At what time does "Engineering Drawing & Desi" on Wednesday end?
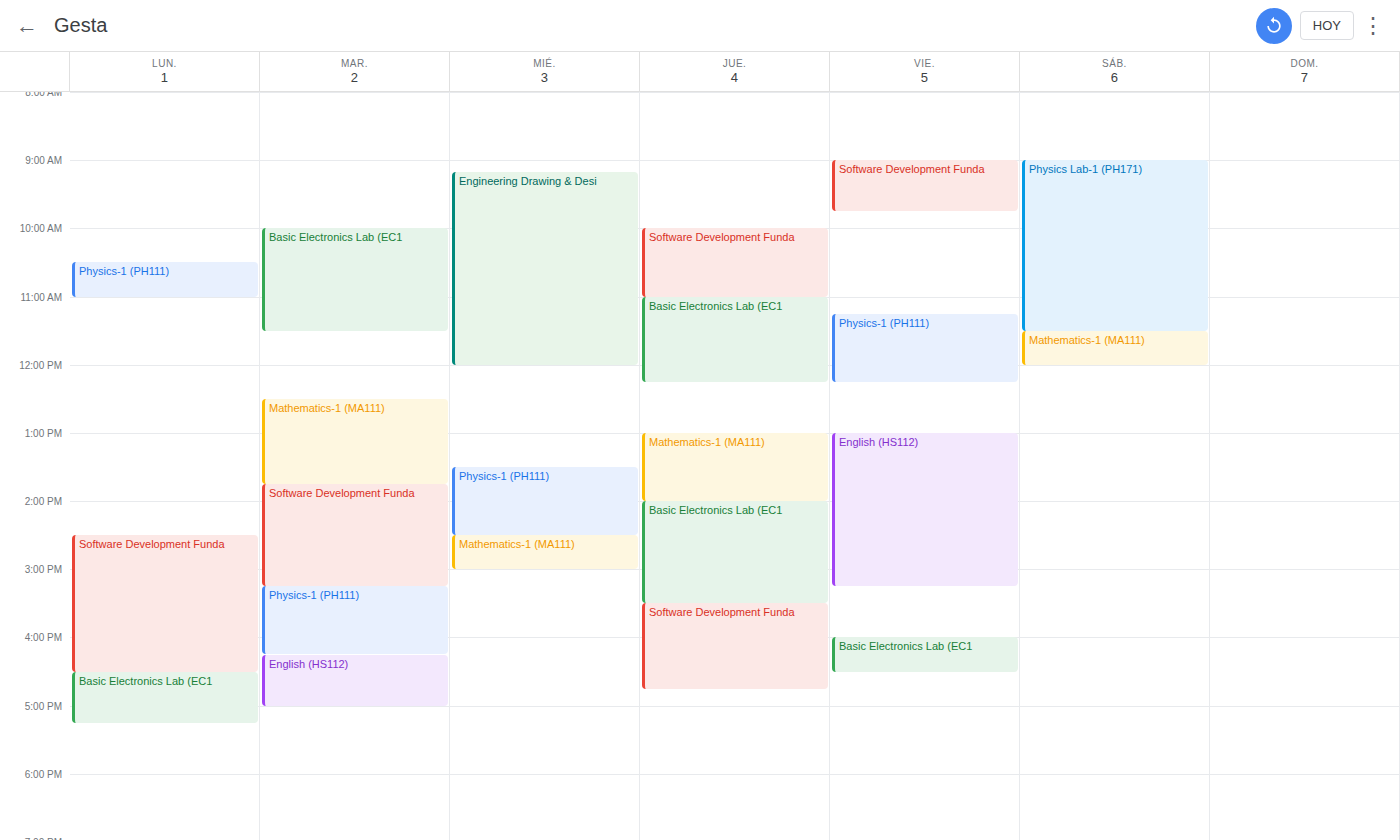
12:00 PM